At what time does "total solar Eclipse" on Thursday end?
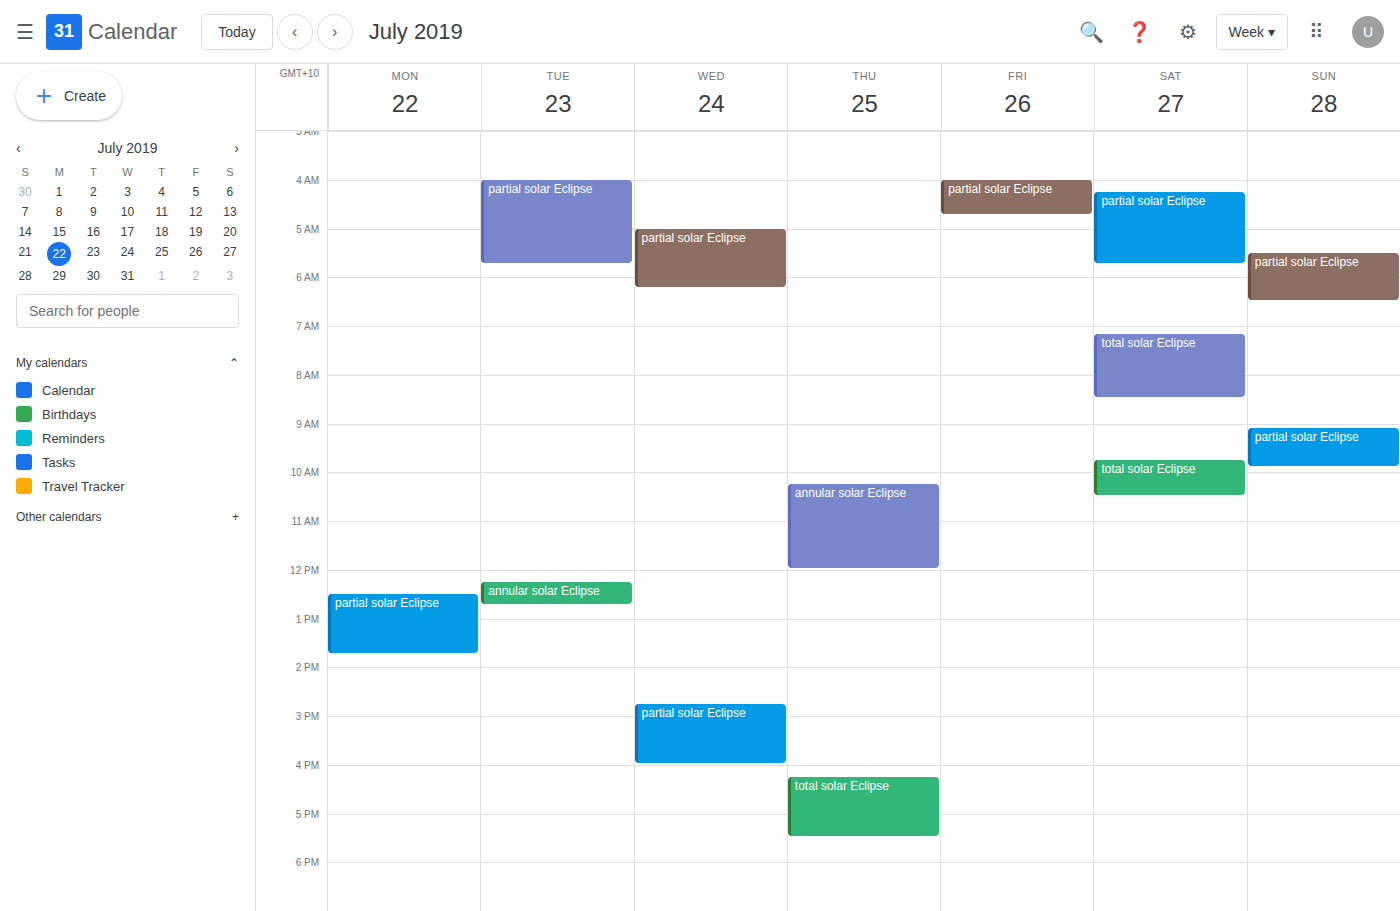
5:30 PM